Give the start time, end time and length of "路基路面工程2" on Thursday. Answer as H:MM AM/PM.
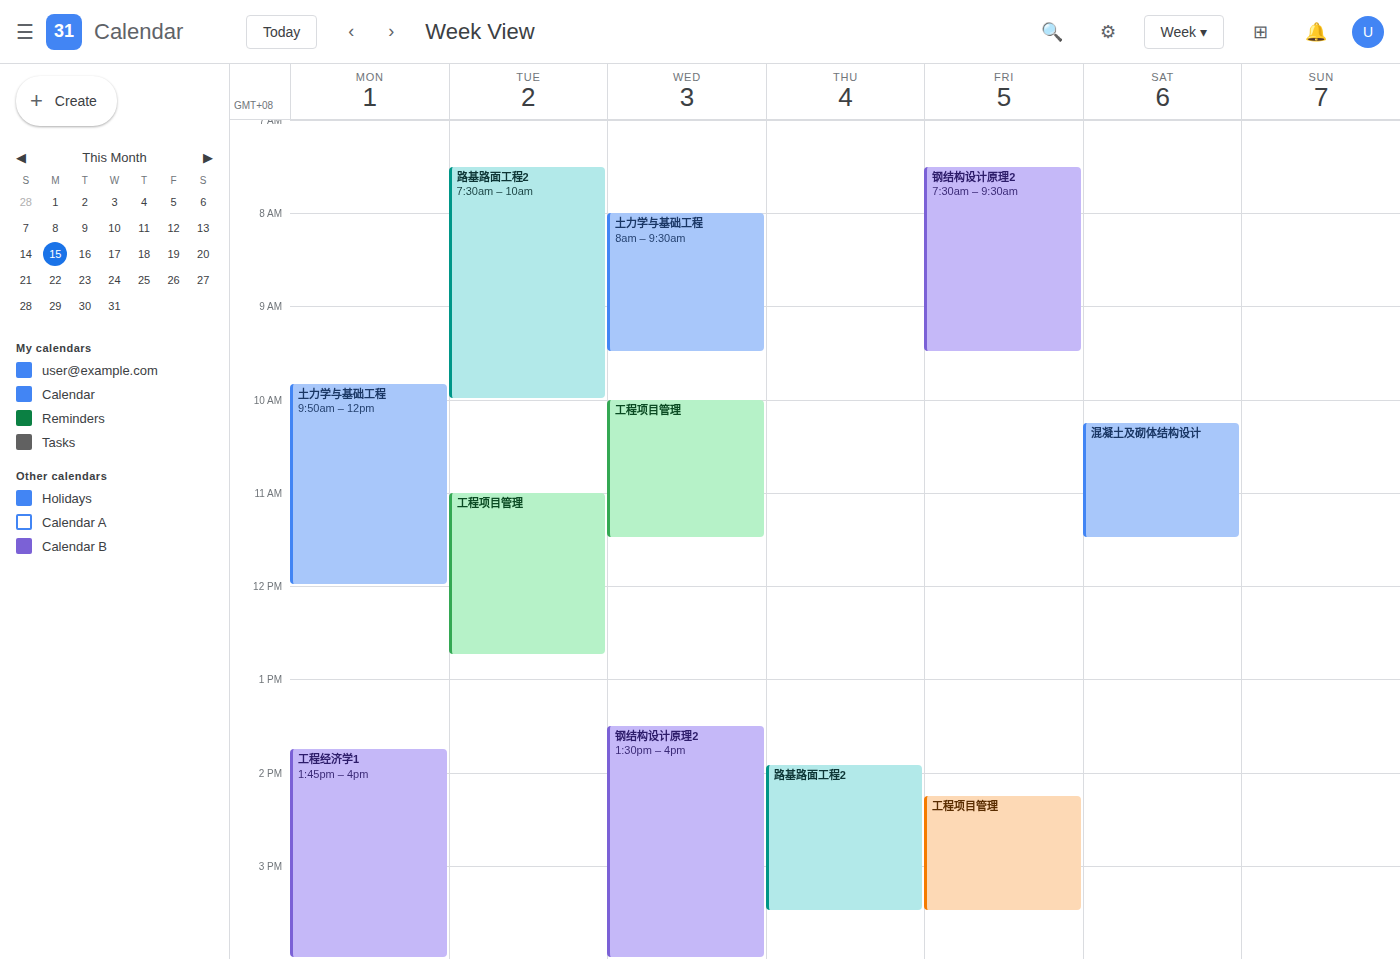
1:55 PM to 3:30 PM, 1 hour 35 minutes